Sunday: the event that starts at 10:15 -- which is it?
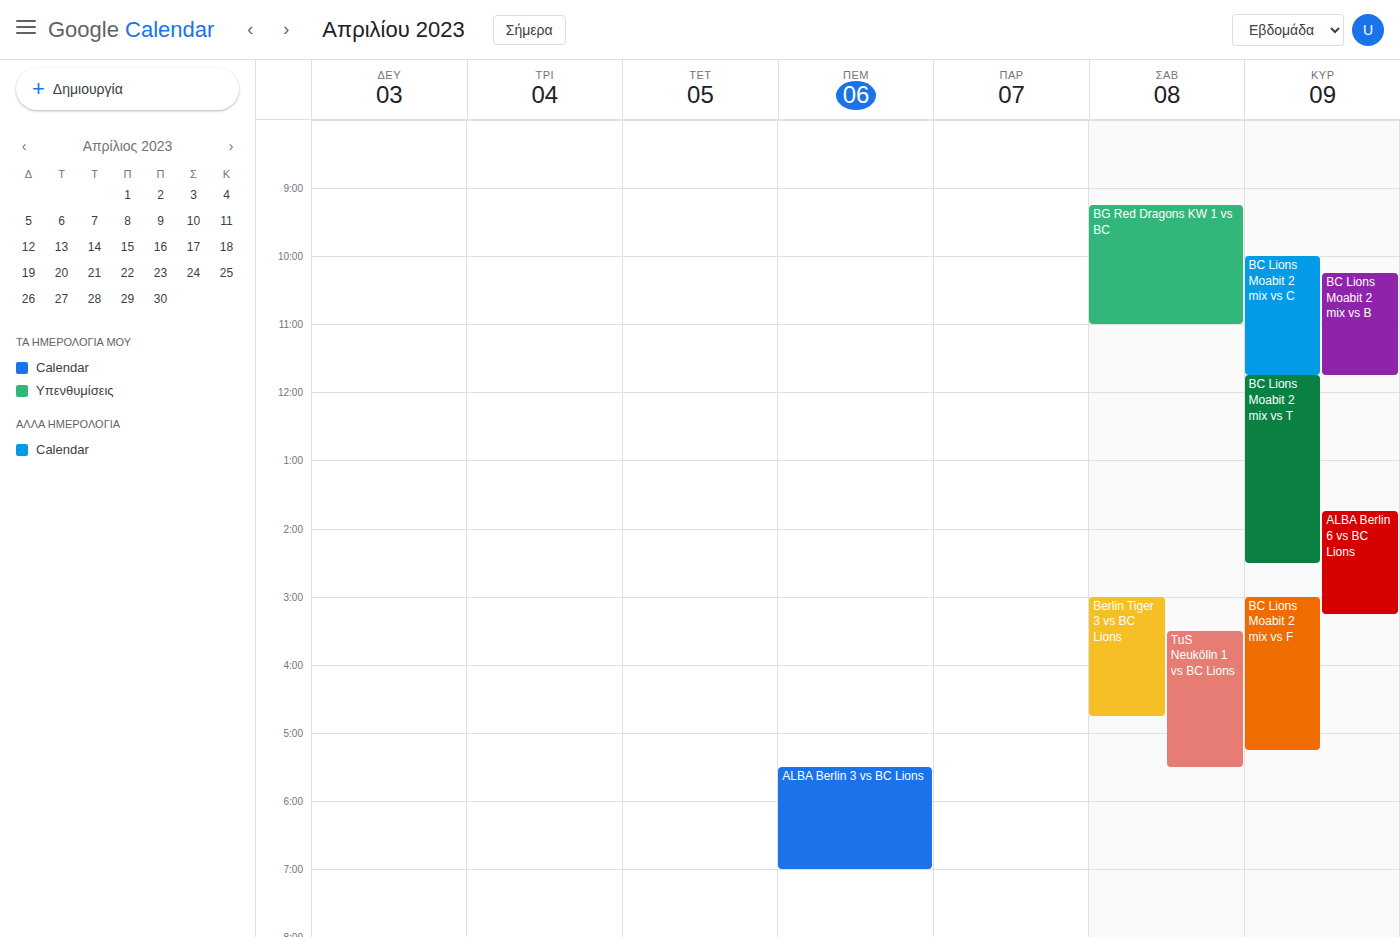
"BC Lions Moabit 2 mix vs B"